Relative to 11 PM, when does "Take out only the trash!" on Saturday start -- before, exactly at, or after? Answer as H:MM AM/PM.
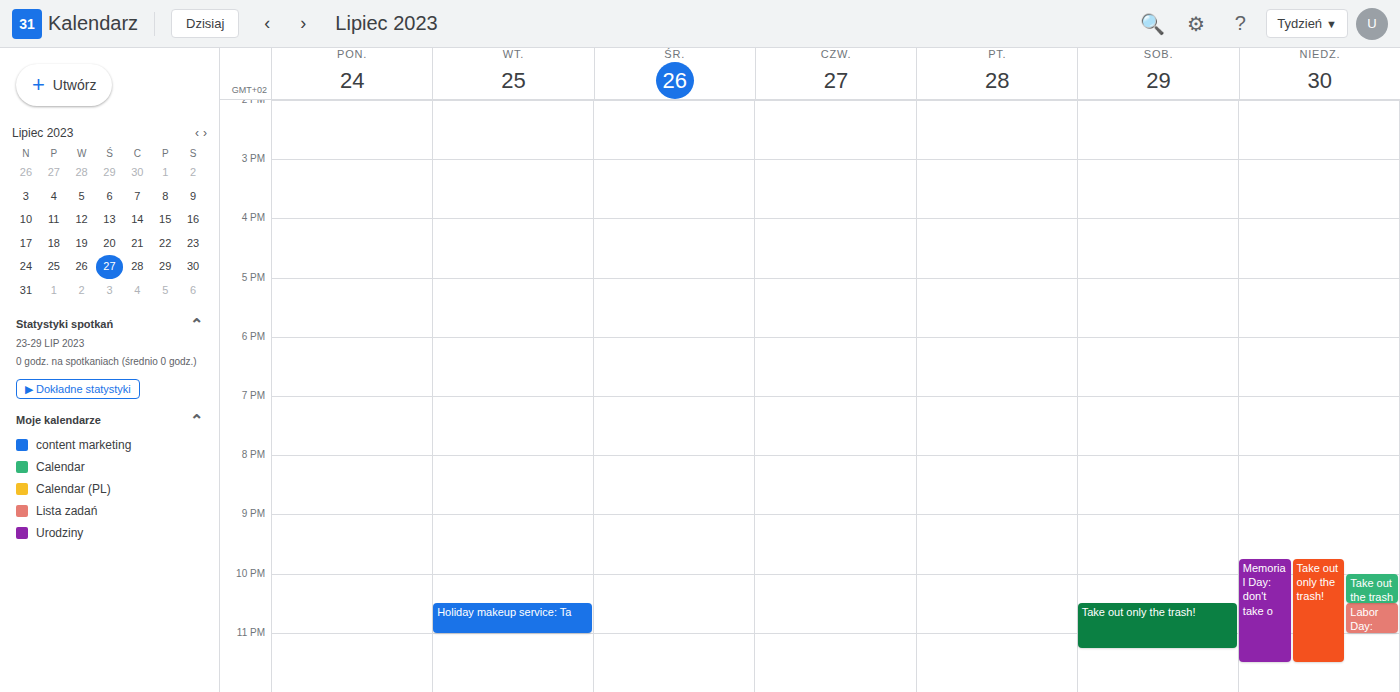
10:30 PM -- before 11 PM, 30 minutes above the 11 PM line.